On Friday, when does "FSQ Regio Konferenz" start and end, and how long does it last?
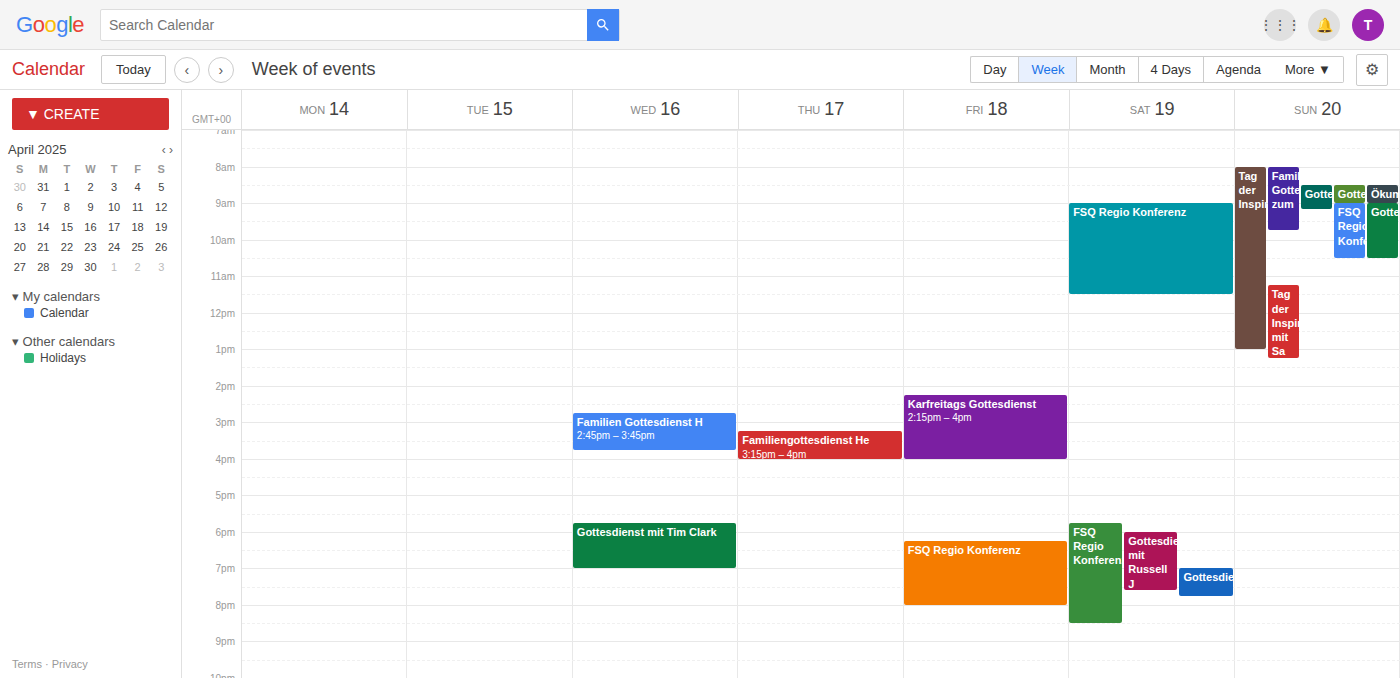
6:15 PM to 8:00 PM, 1 hour 45 minutes